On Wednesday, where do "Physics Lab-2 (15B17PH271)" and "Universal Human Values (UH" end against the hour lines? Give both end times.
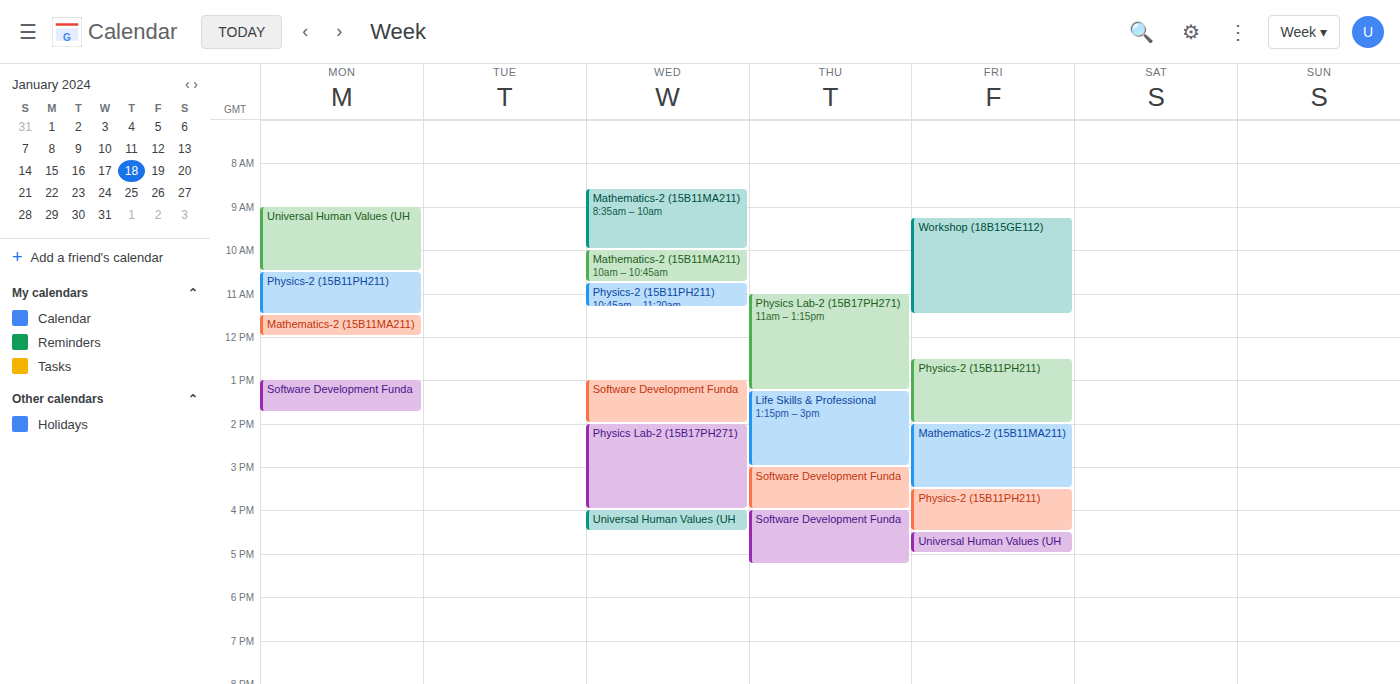
"Physics Lab-2 (15B17PH271)": 4:00 PM, exactly on the 4 PM line. "Universal Human Values (UH": 4:30 PM, halfway between the 4 PM and 5 PM lines.